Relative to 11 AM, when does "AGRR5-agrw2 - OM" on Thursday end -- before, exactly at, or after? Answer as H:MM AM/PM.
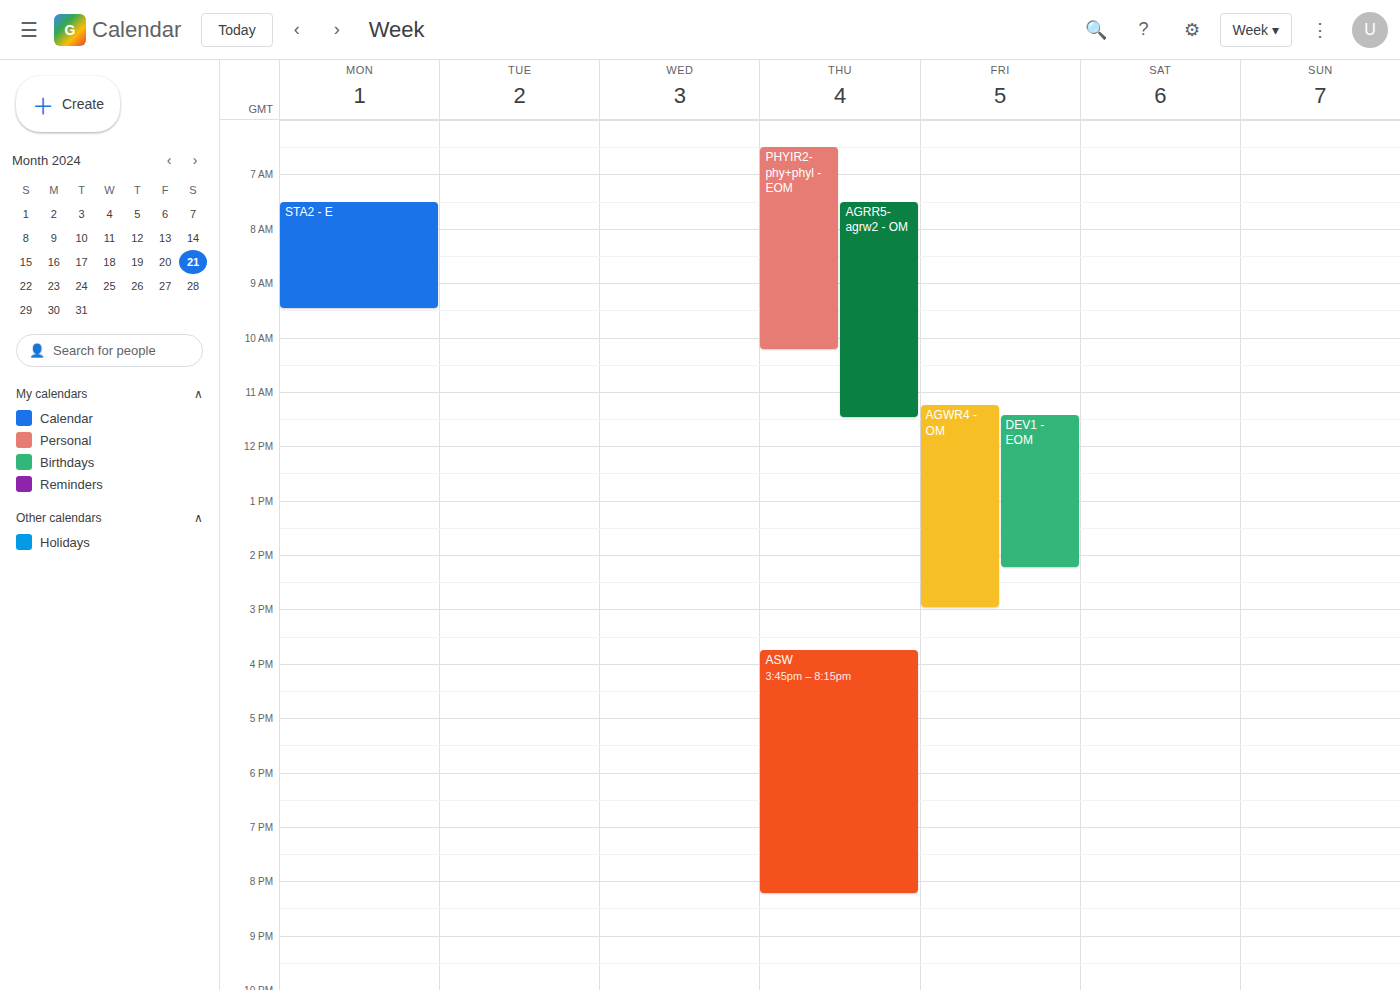
11:30 AM -- after 11 AM, 30 minutes below the 11 AM line.